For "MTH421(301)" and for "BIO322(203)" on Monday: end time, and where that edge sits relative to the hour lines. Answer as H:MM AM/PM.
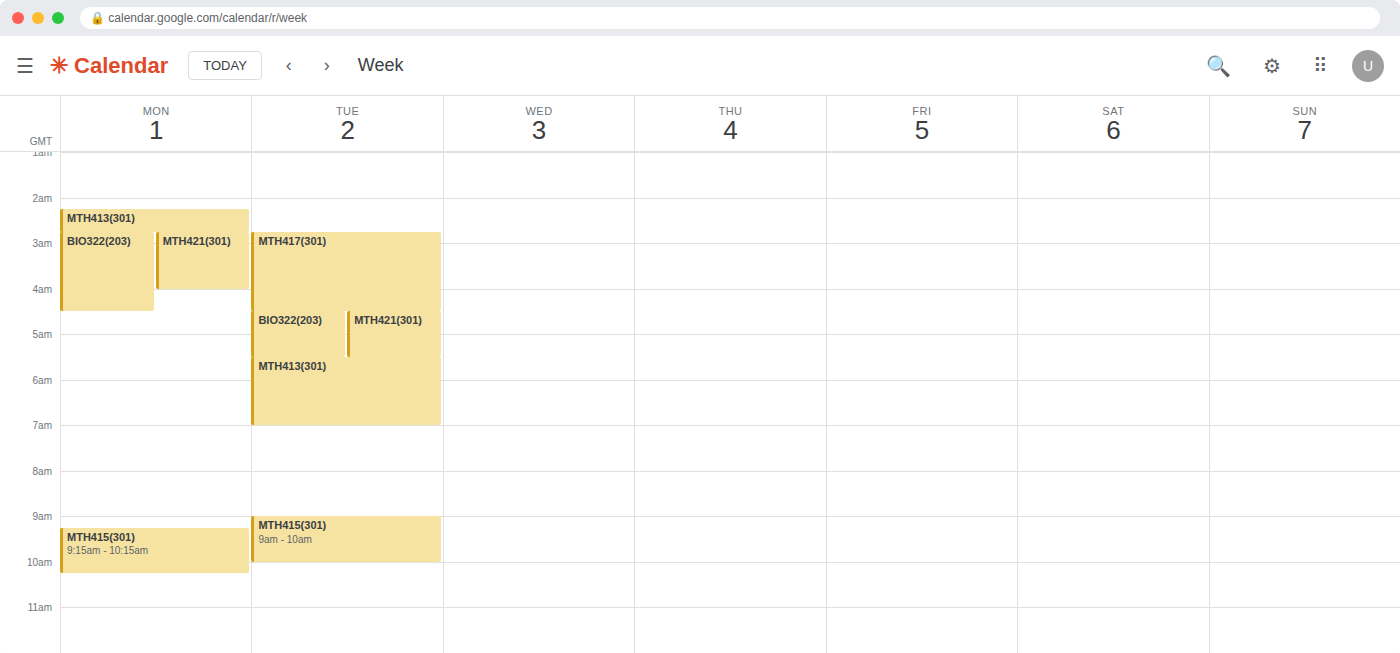
"MTH421(301)": 4:00 AM, exactly on the 4 AM line. "BIO322(203)": 4:30 AM, halfway between the 4 AM and 5 AM lines.